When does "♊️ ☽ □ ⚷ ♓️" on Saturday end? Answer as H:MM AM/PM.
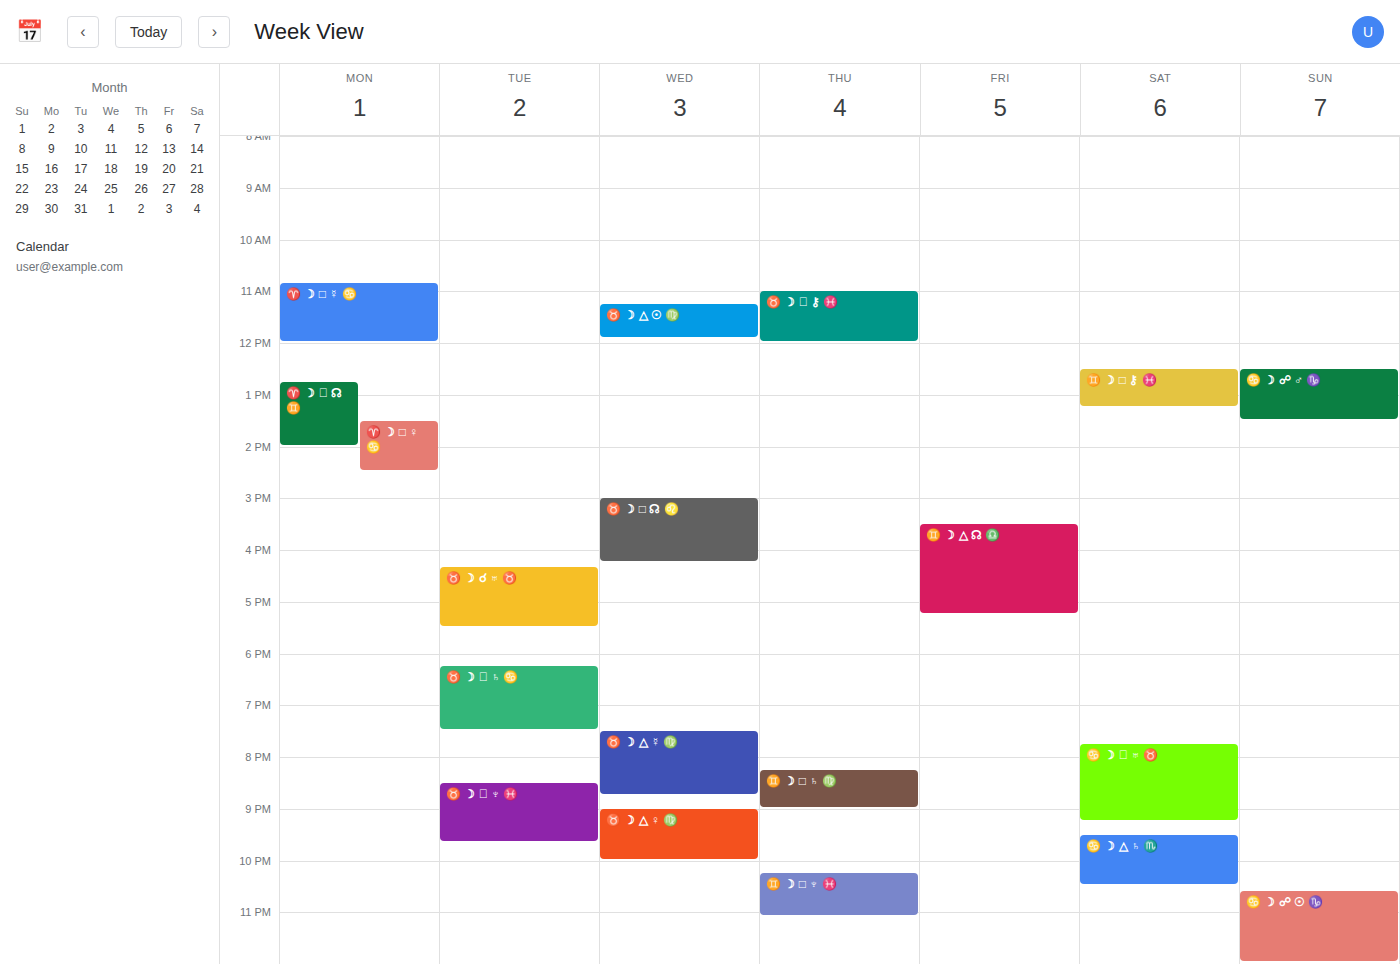
1:15 PM